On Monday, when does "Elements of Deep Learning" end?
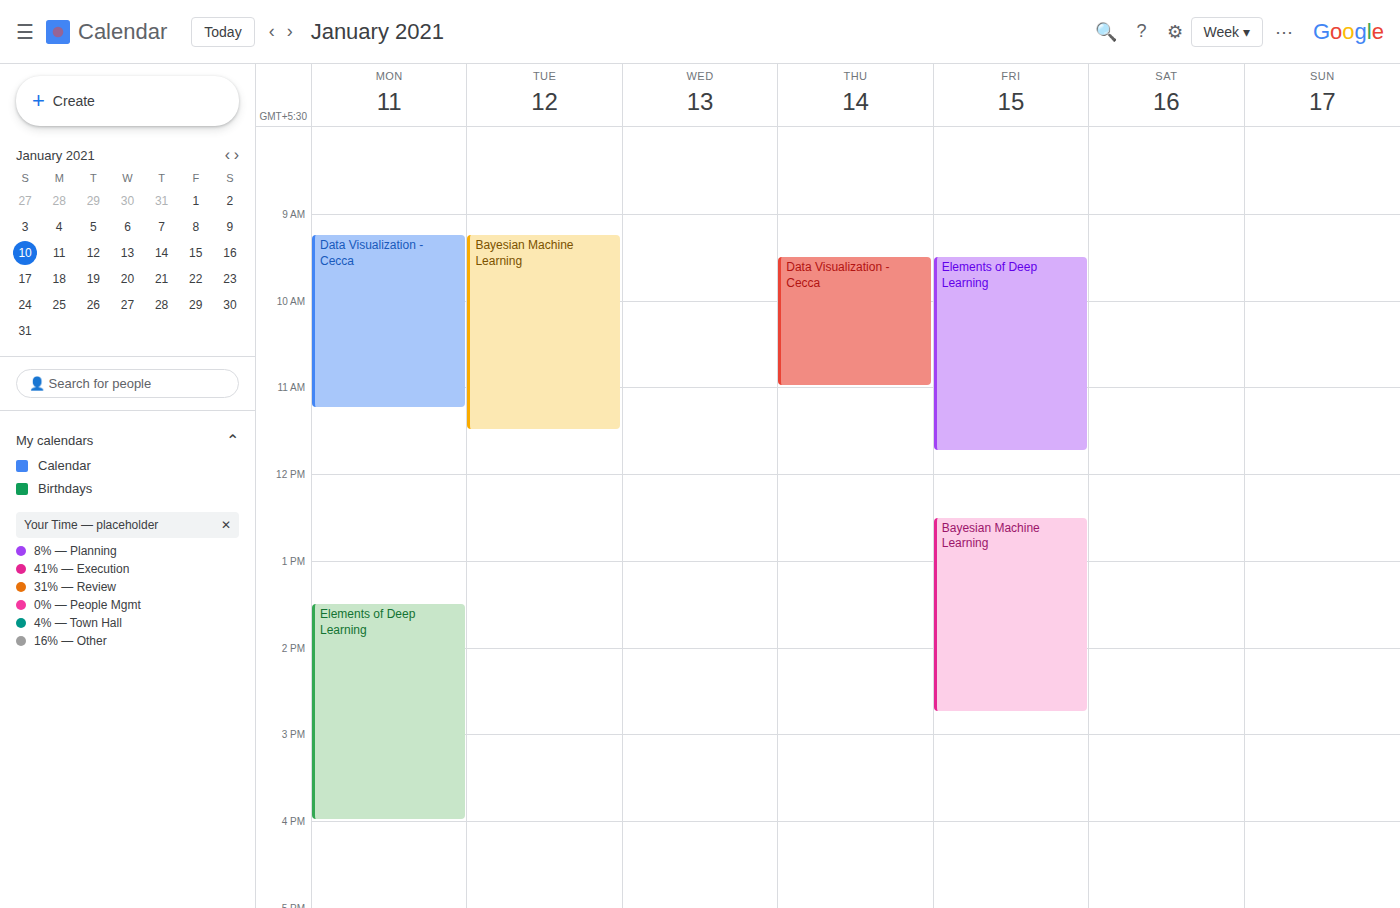
16:00